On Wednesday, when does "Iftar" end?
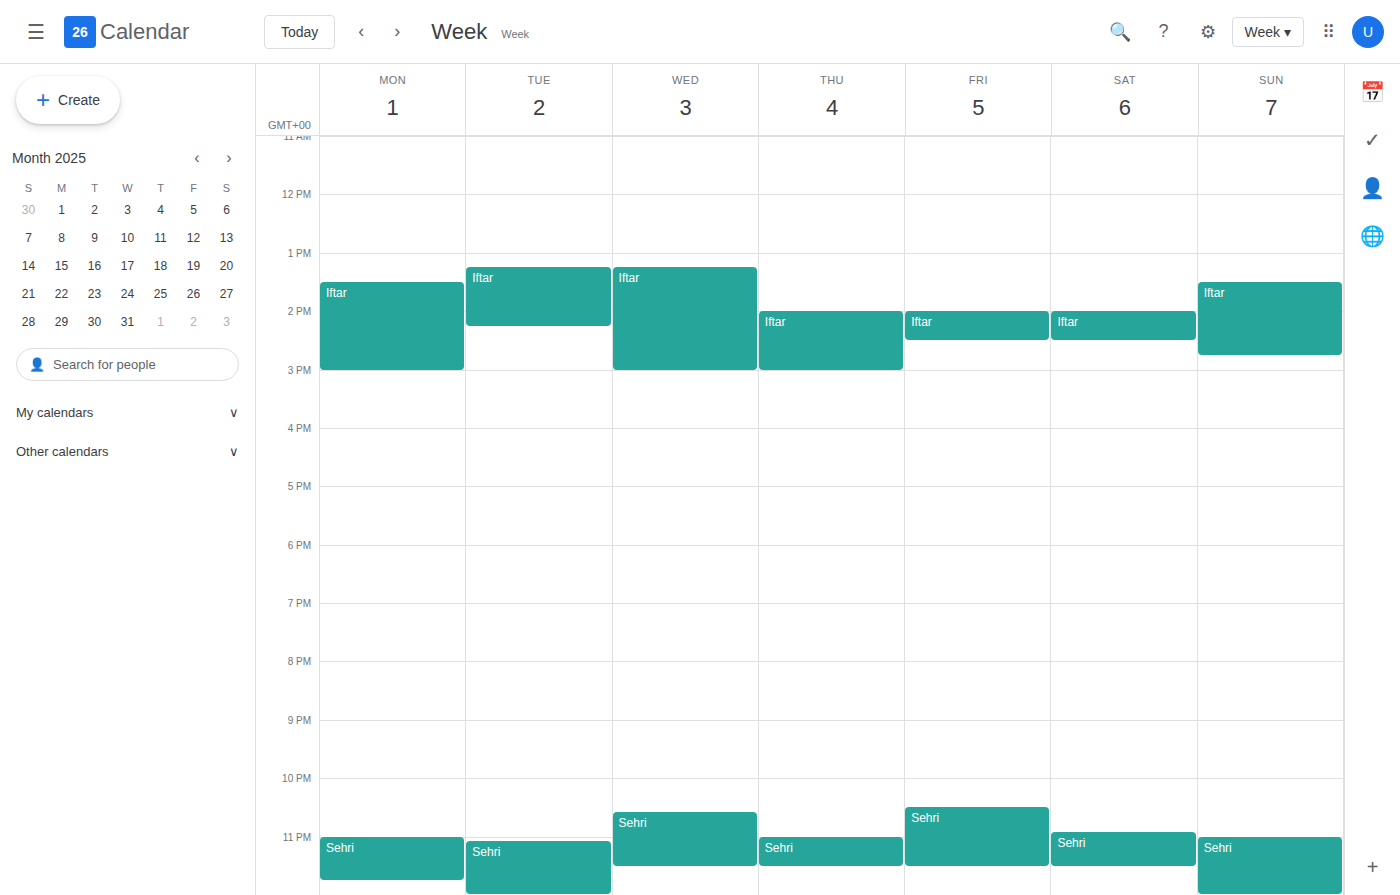
3:00 PM